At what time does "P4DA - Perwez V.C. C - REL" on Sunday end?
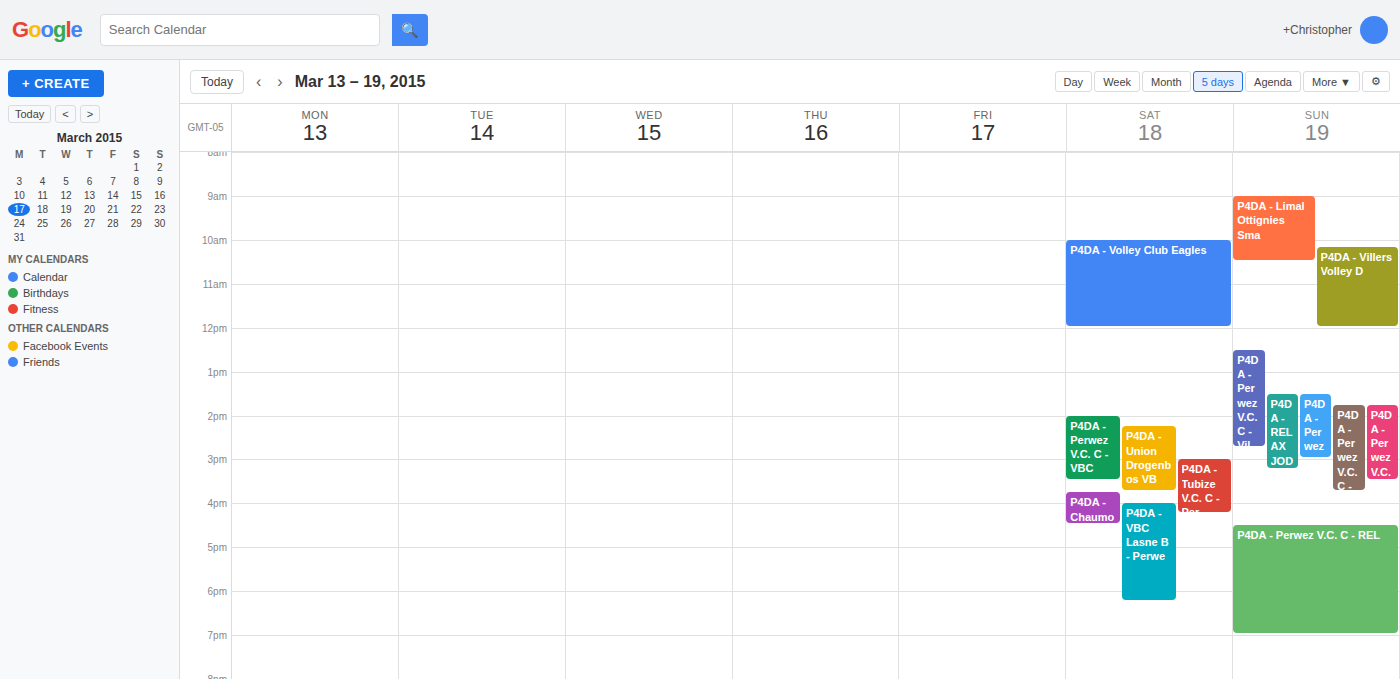
19:00